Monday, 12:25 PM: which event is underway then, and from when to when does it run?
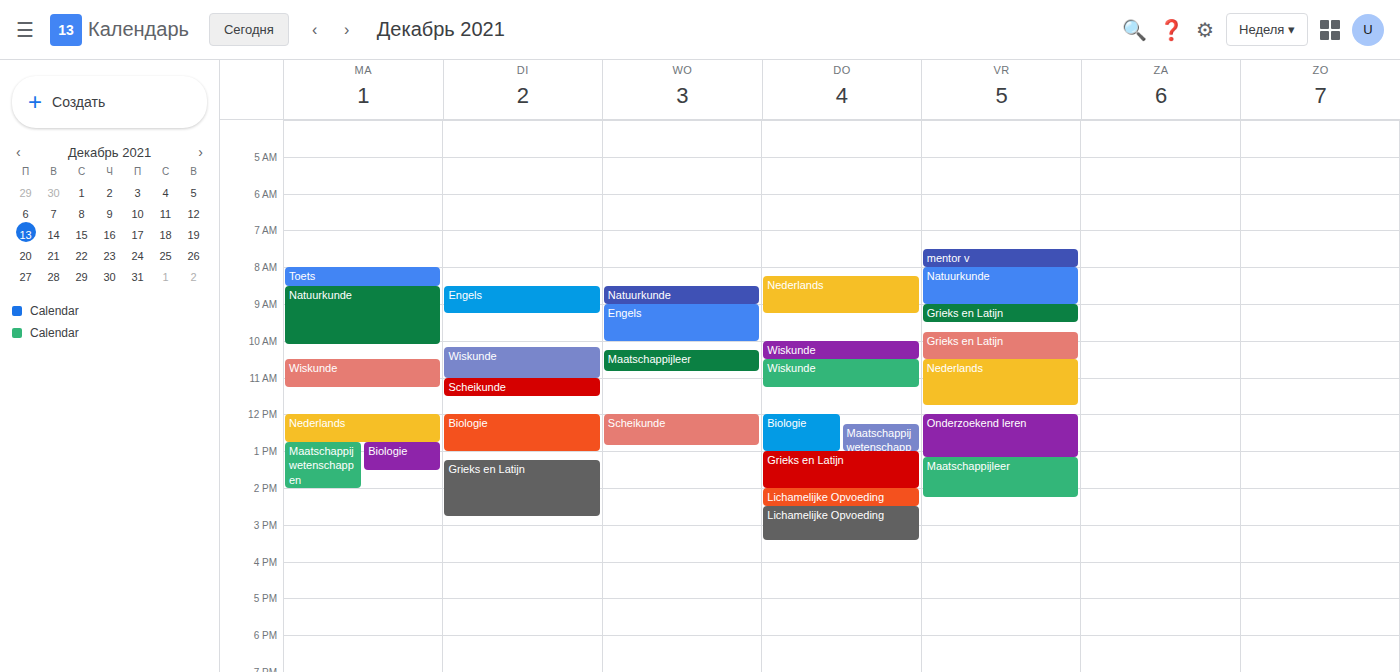
"Nederlands", 12:00 PM to 12:45 PM